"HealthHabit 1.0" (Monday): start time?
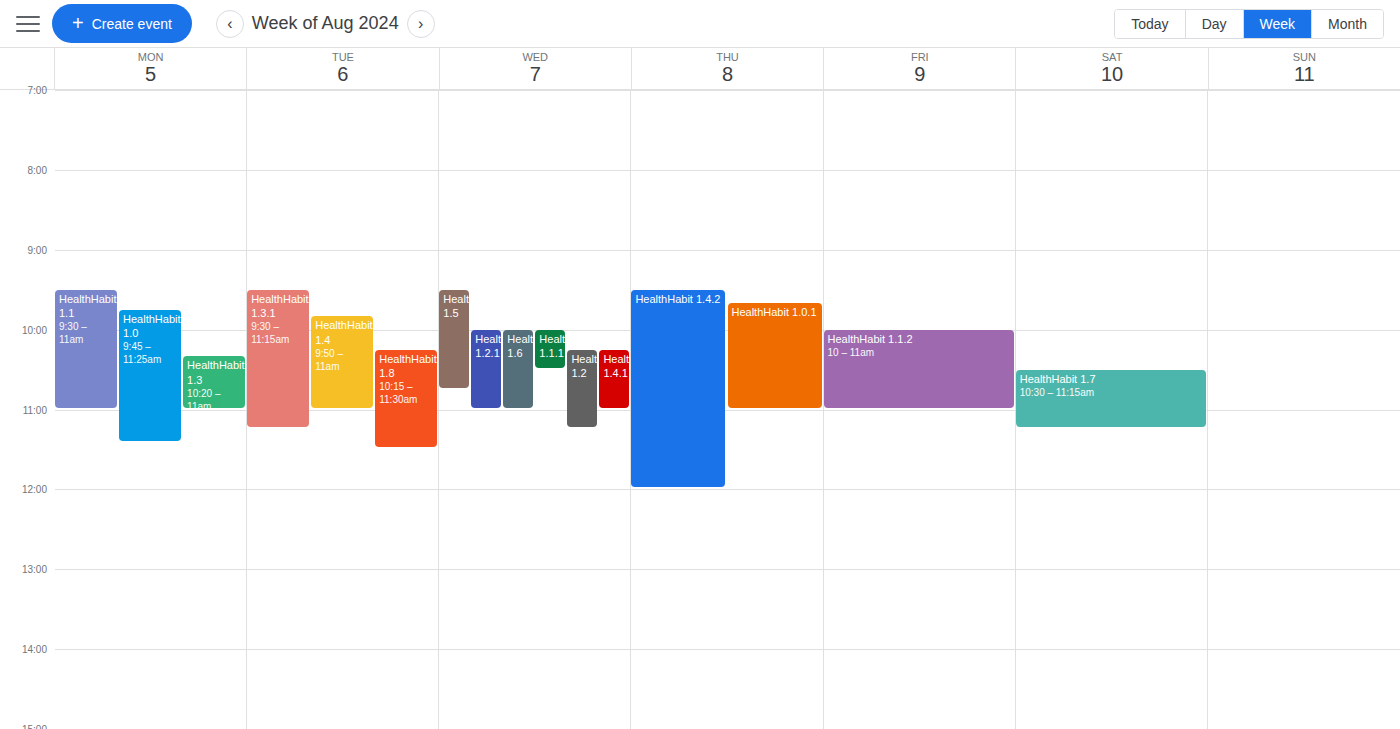
9:45 AM